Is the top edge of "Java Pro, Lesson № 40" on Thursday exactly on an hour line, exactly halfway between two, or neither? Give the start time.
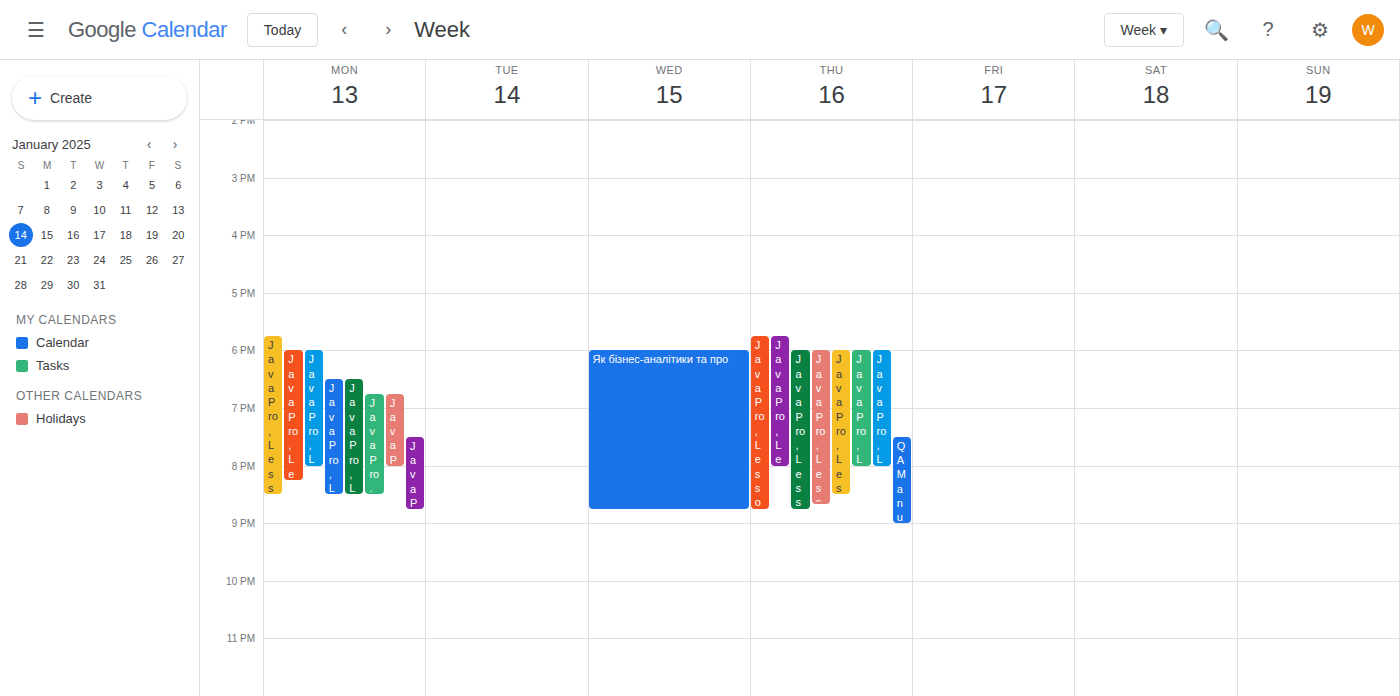
6:00 PM -- exactly on the 6 PM line.